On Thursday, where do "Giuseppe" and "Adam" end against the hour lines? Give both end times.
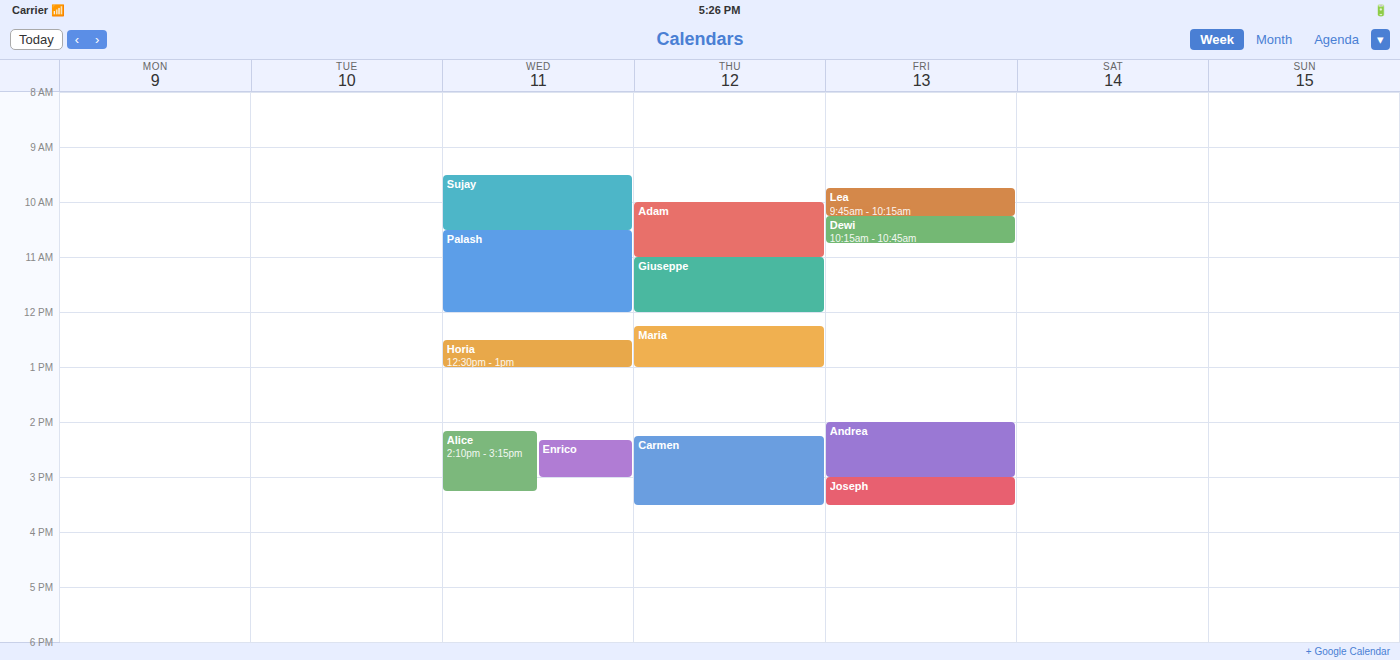
"Giuseppe": 12:00 PM, exactly on the 12 PM line. "Adam": 11:00 AM, exactly on the 11 AM line.